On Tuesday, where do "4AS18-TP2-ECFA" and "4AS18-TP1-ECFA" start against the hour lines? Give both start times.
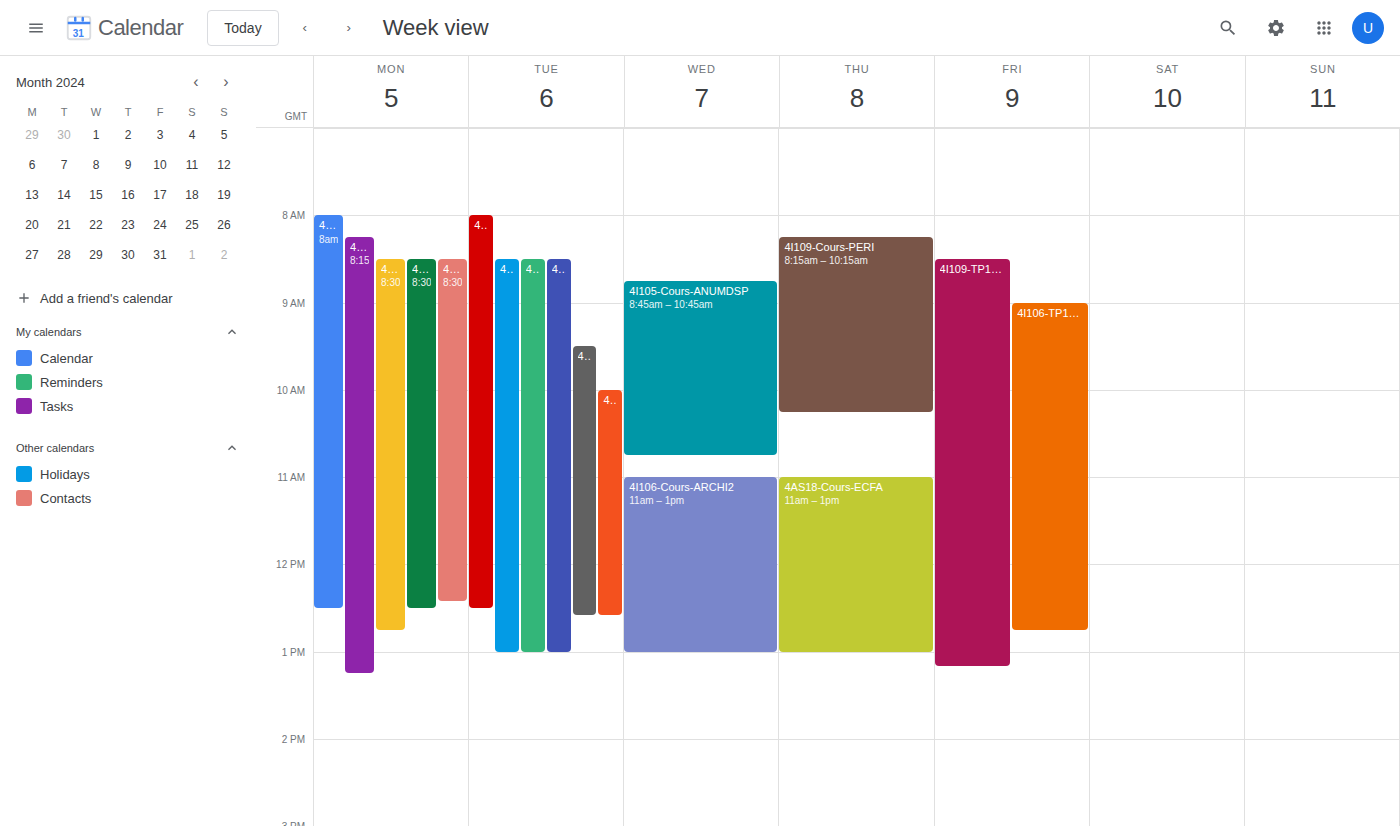
"4AS18-TP2-ECFA": 10:00 AM, exactly on the 10 AM line. "4AS18-TP1-ECFA": 8:00 AM, exactly on the 8 AM line.